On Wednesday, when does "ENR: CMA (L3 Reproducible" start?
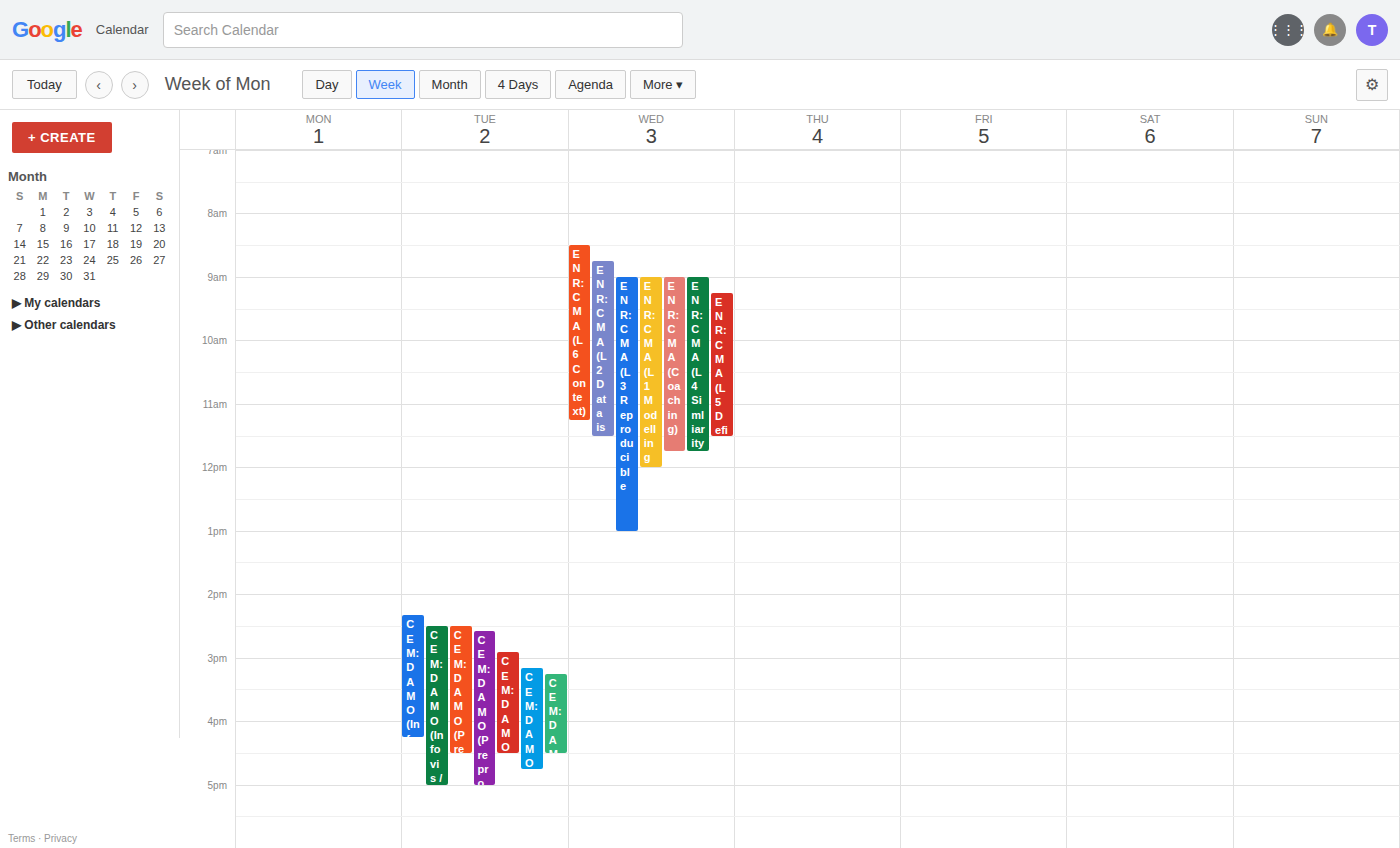
9:00 AM